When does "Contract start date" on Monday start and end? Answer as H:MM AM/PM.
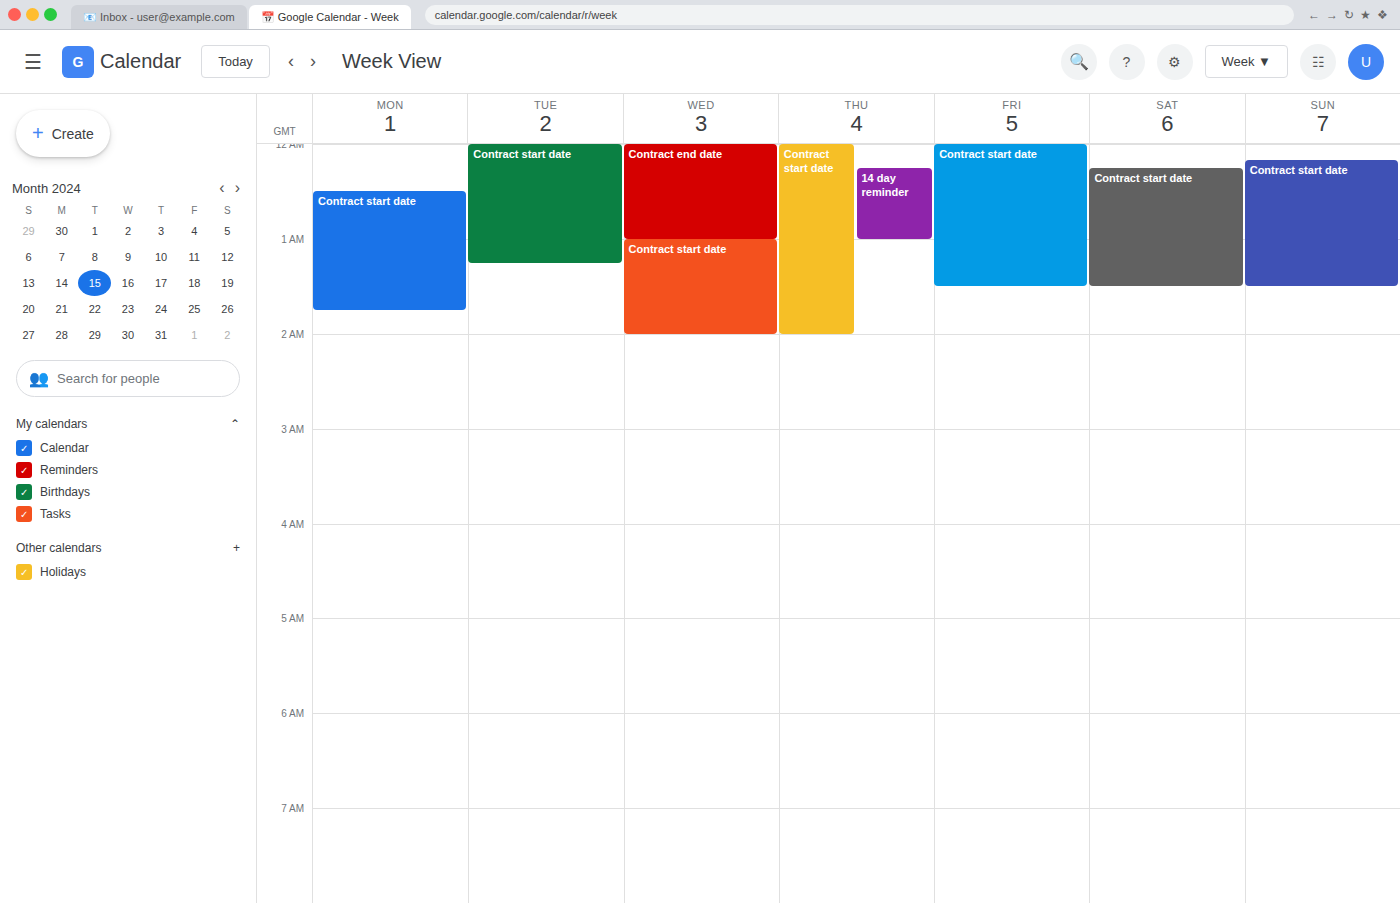
12:30 AM to 1:45 AM